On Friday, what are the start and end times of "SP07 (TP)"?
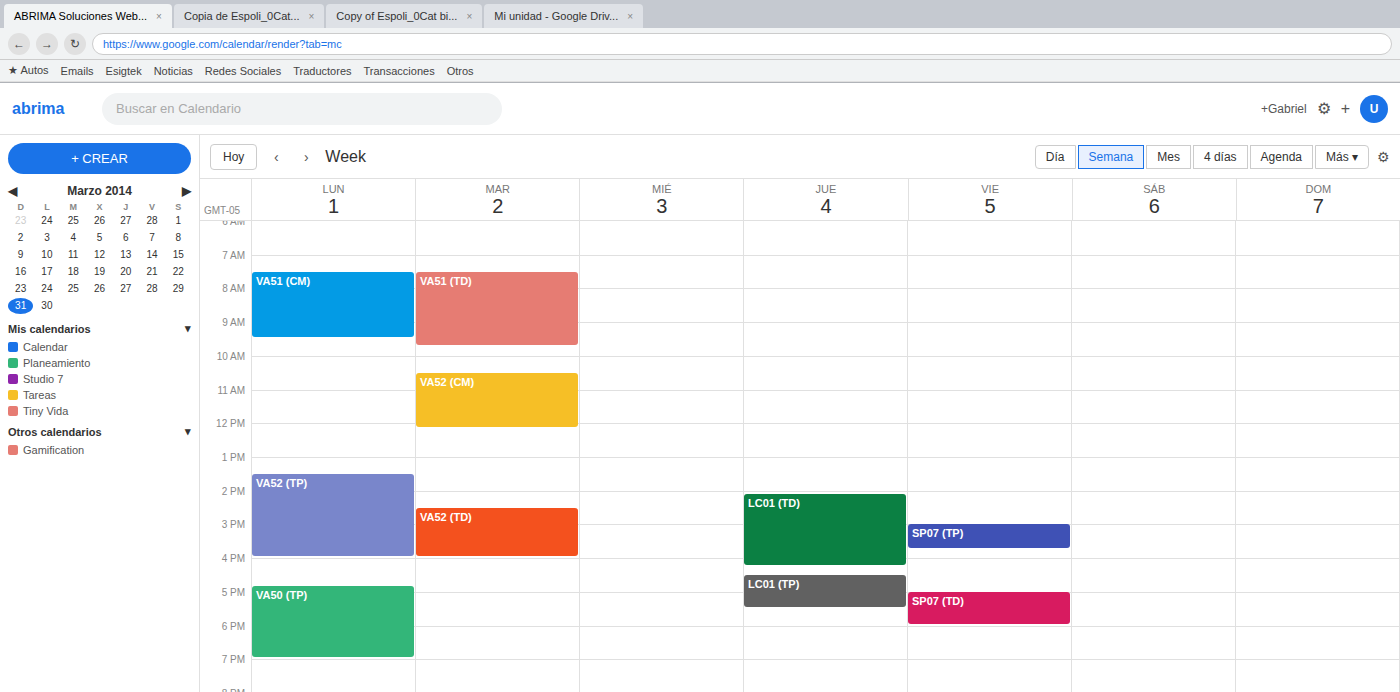
3:00 PM to 3:45 PM